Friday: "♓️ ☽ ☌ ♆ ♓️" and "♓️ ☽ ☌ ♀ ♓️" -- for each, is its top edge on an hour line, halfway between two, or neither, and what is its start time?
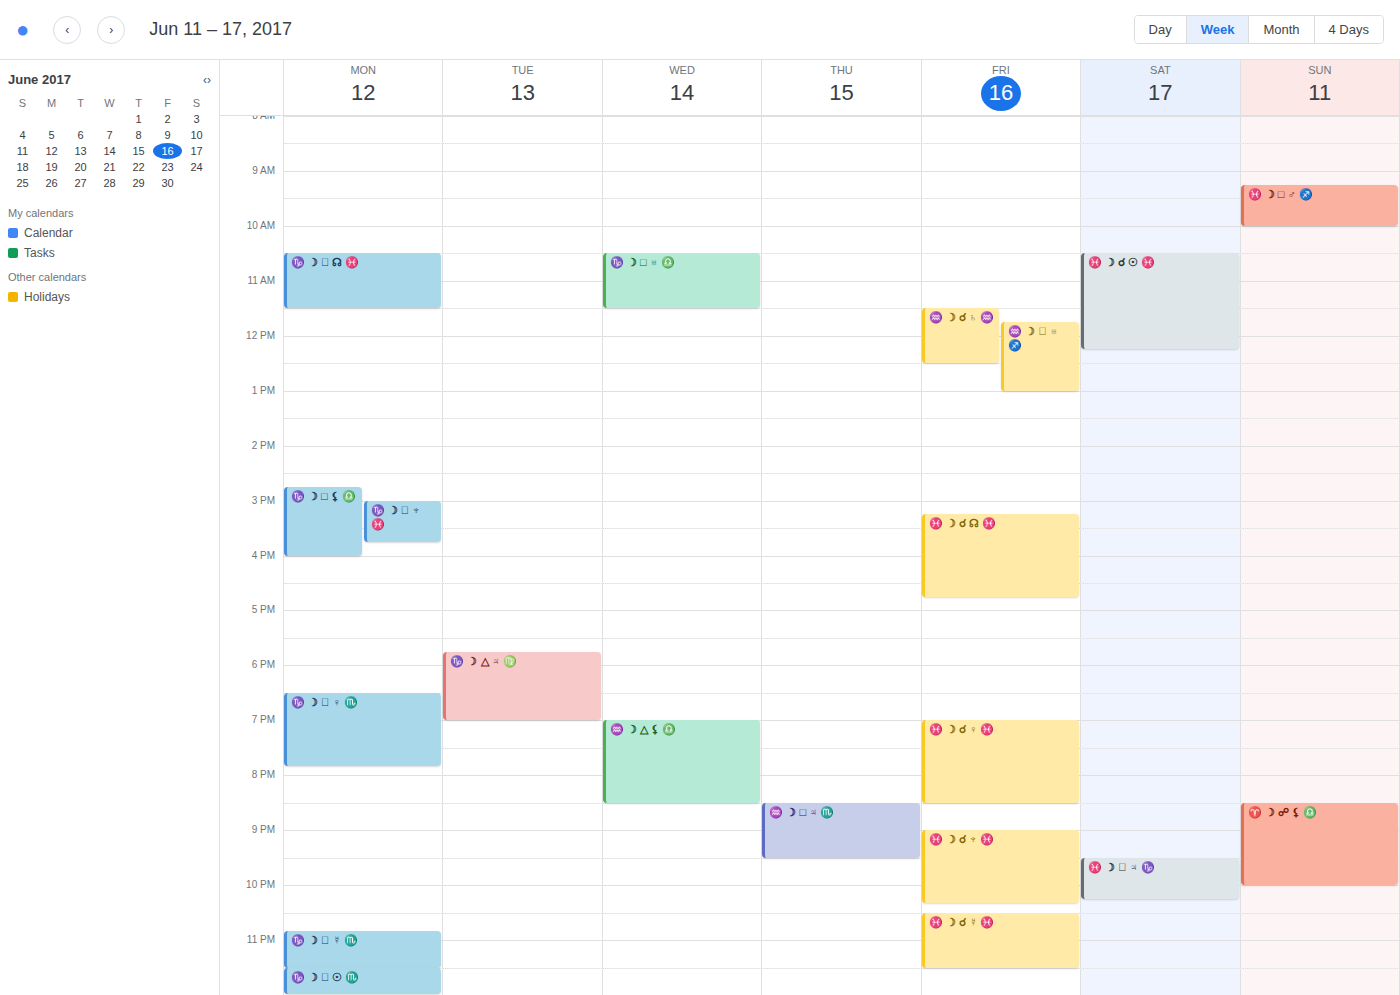
"♓️ ☽ ☌ ♆ ♓️": 21:00, exactly on the 21:00 line. "♓️ ☽ ☌ ♀ ♓️": 19:00, exactly on the 19:00 line.